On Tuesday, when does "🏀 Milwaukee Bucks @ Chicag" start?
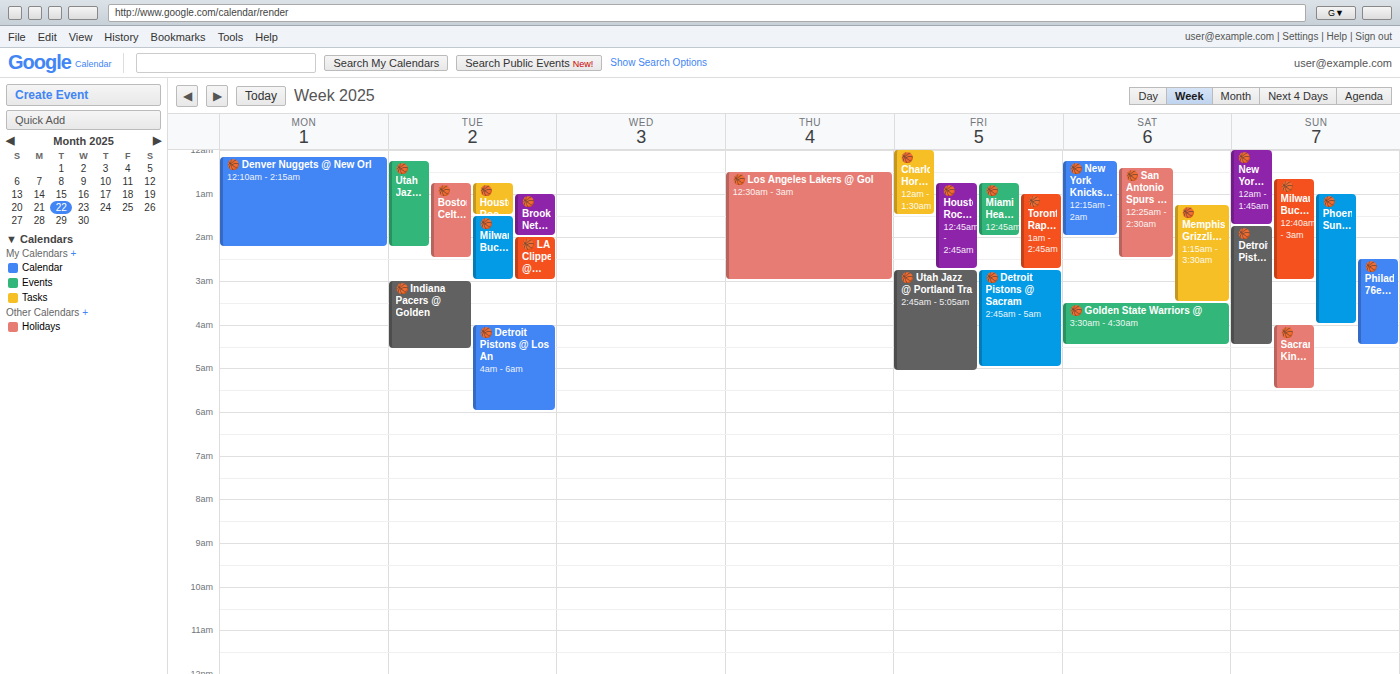
1:30 AM